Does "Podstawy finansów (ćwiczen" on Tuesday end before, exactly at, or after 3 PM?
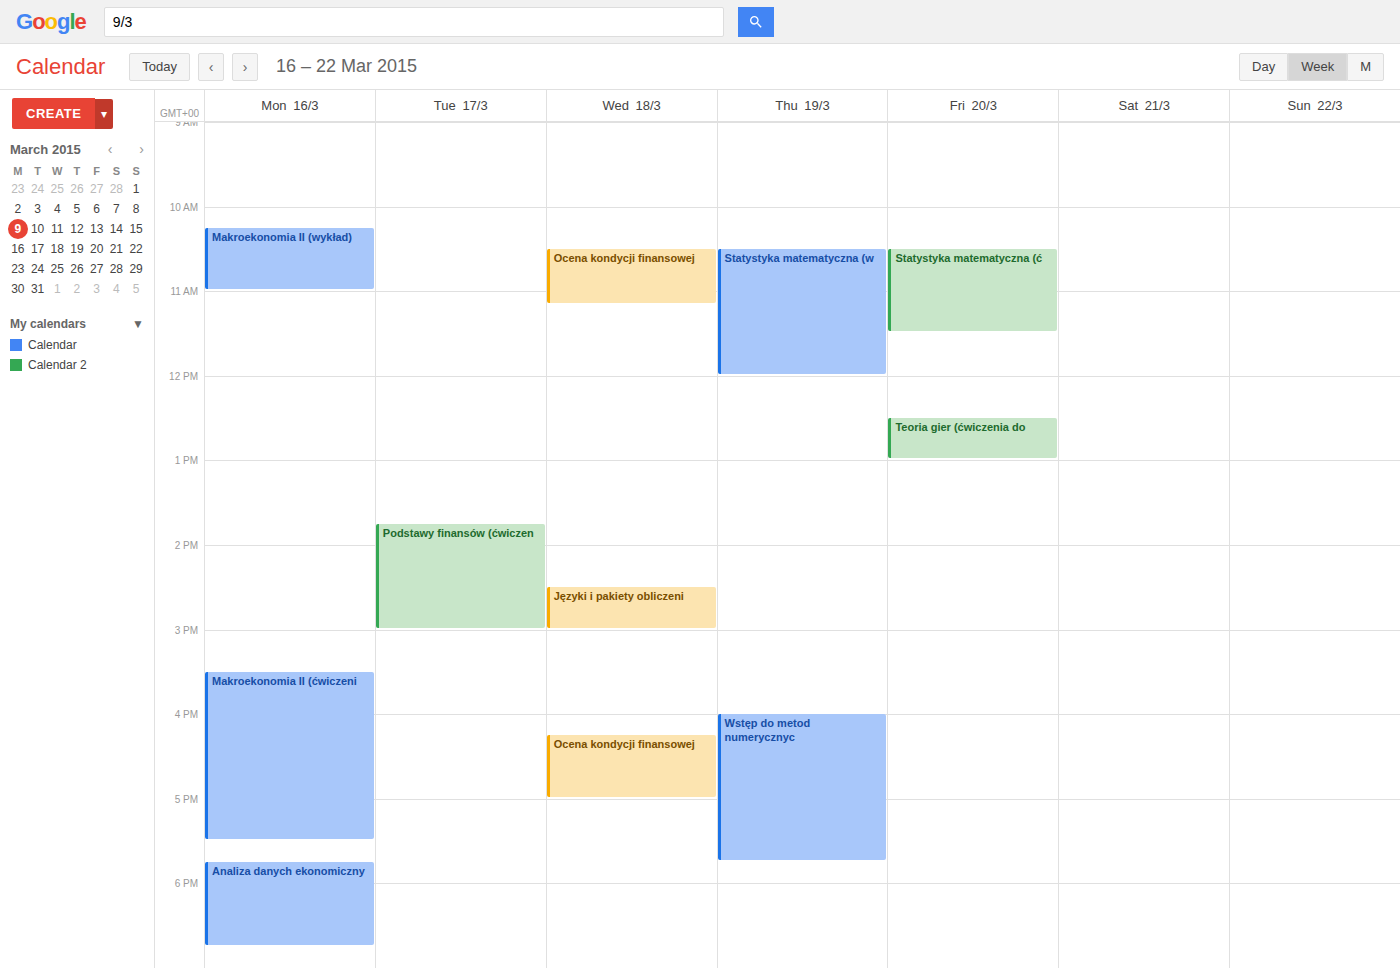
3:00 PM -- exactly at 3 PM, on the 3 PM line.